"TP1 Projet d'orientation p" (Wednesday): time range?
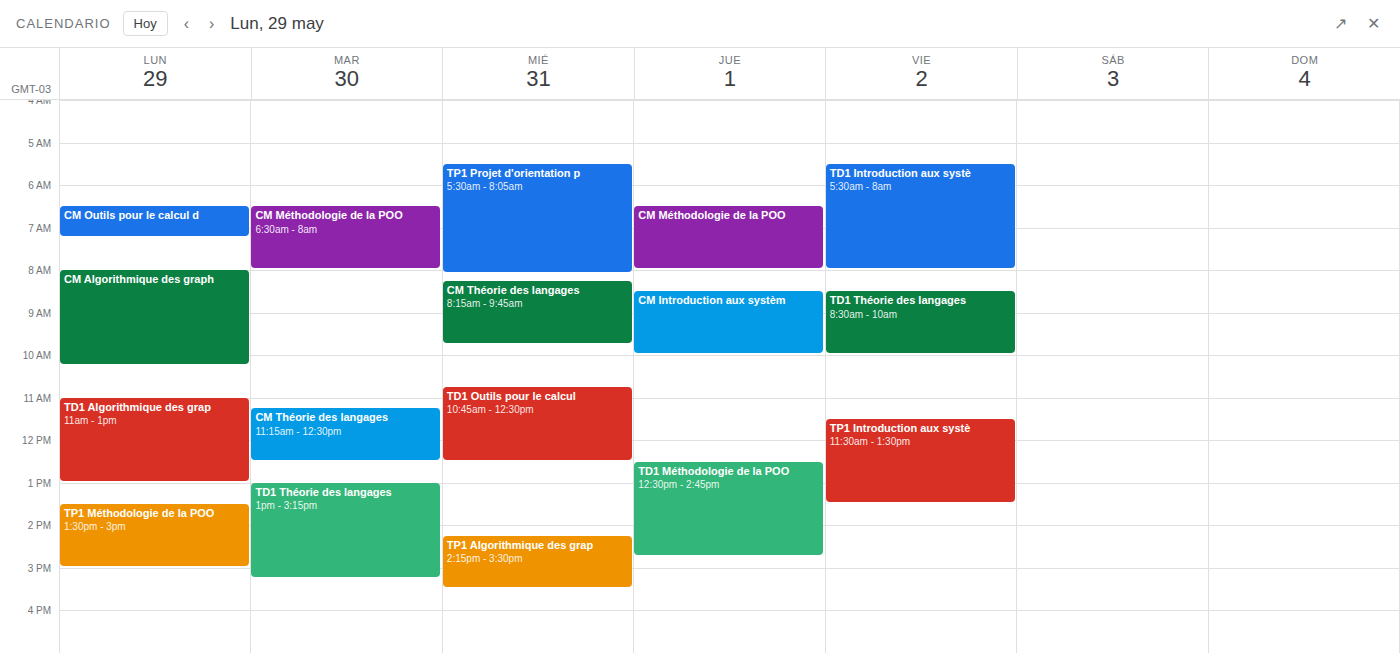
5:30 AM to 8:05 AM